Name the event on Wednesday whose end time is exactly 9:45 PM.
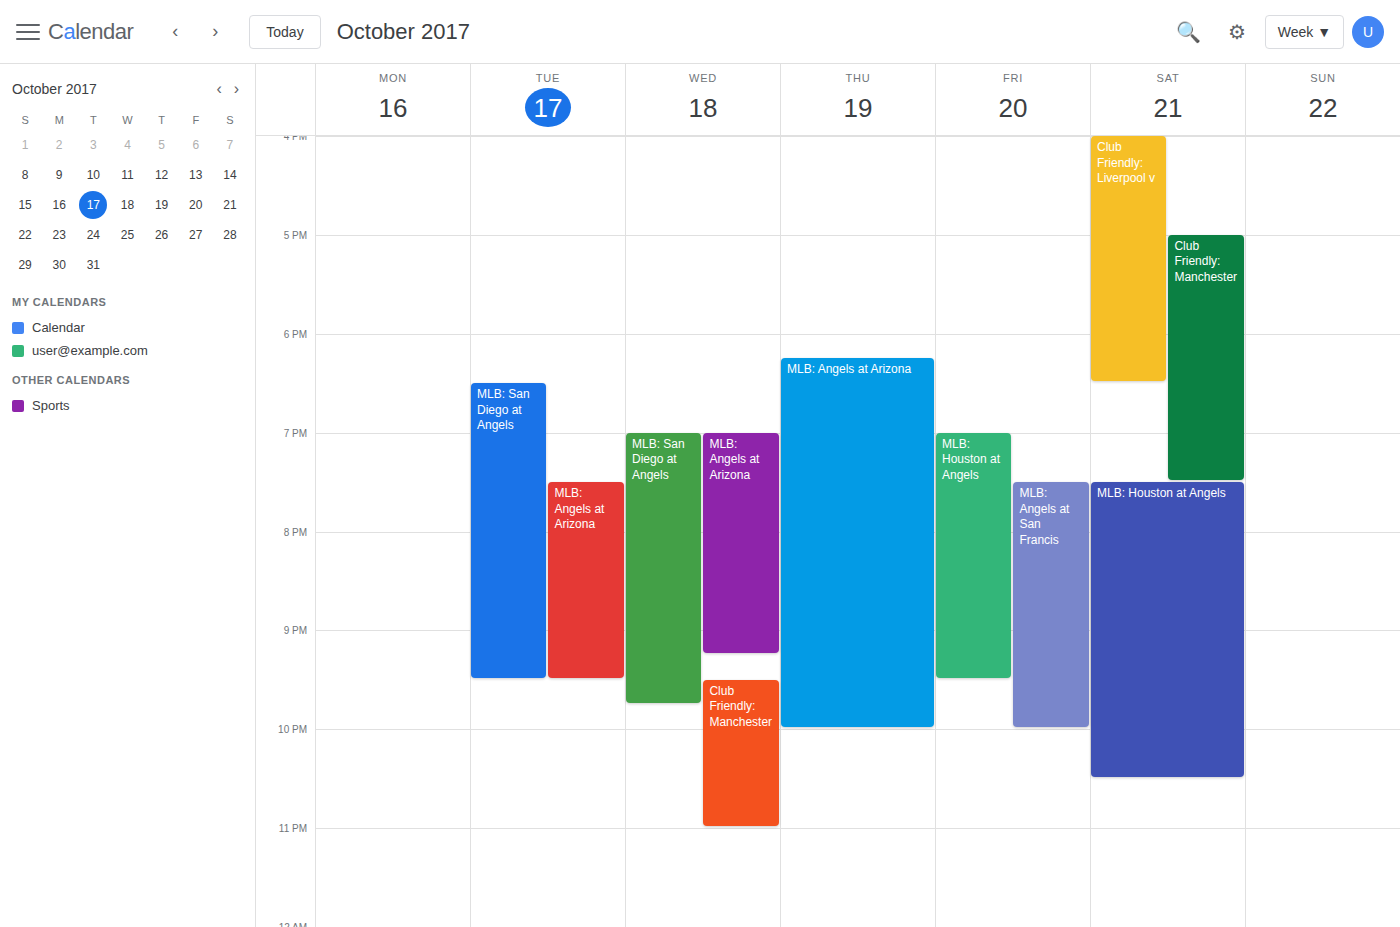
"MLB: San Diego at Angels"